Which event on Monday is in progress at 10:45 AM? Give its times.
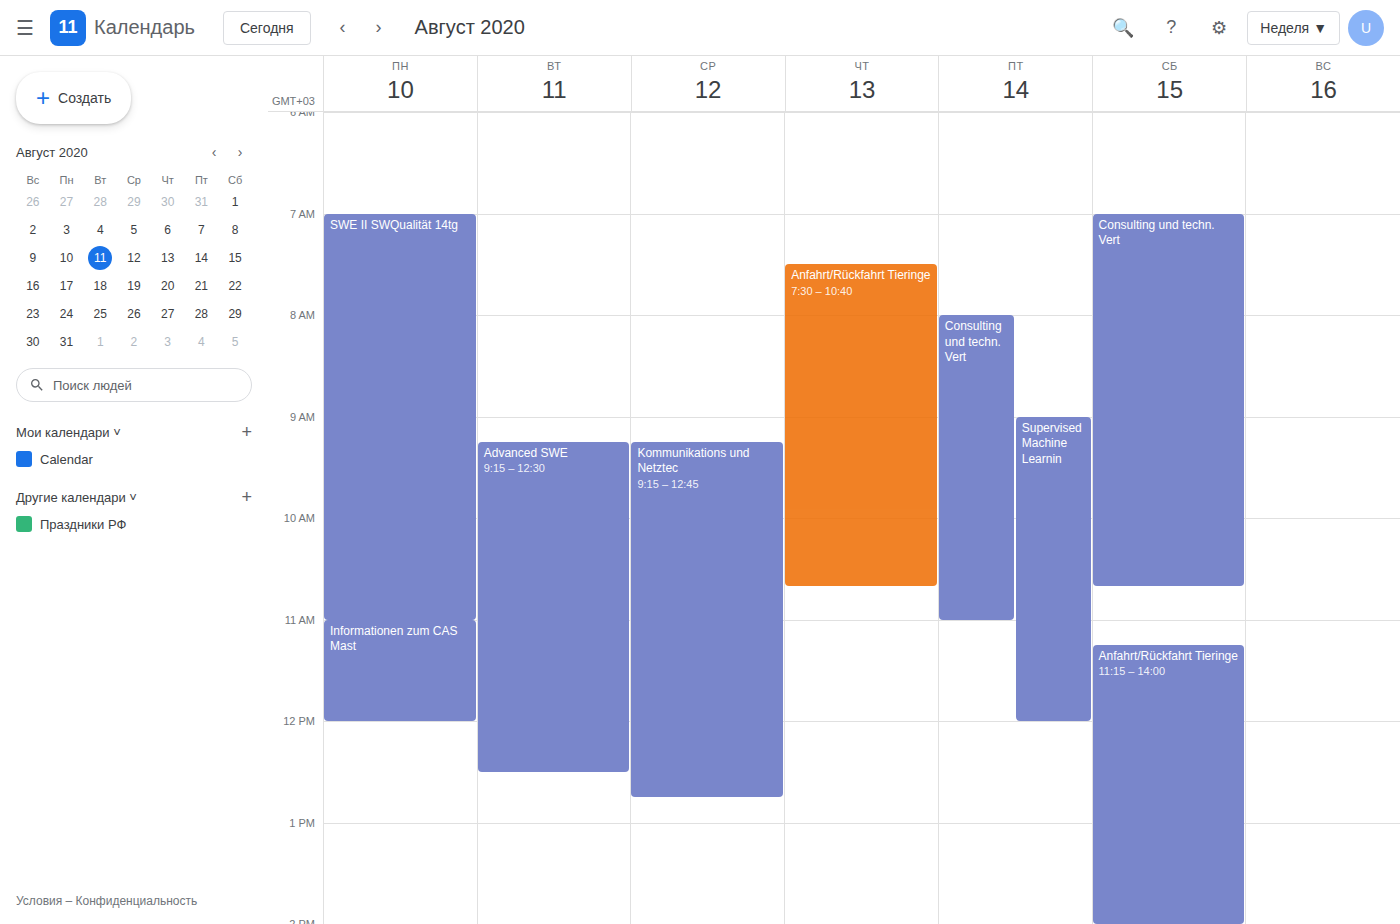
"SWE II SWQualität 14tg", 7:00 AM to 11:00 AM